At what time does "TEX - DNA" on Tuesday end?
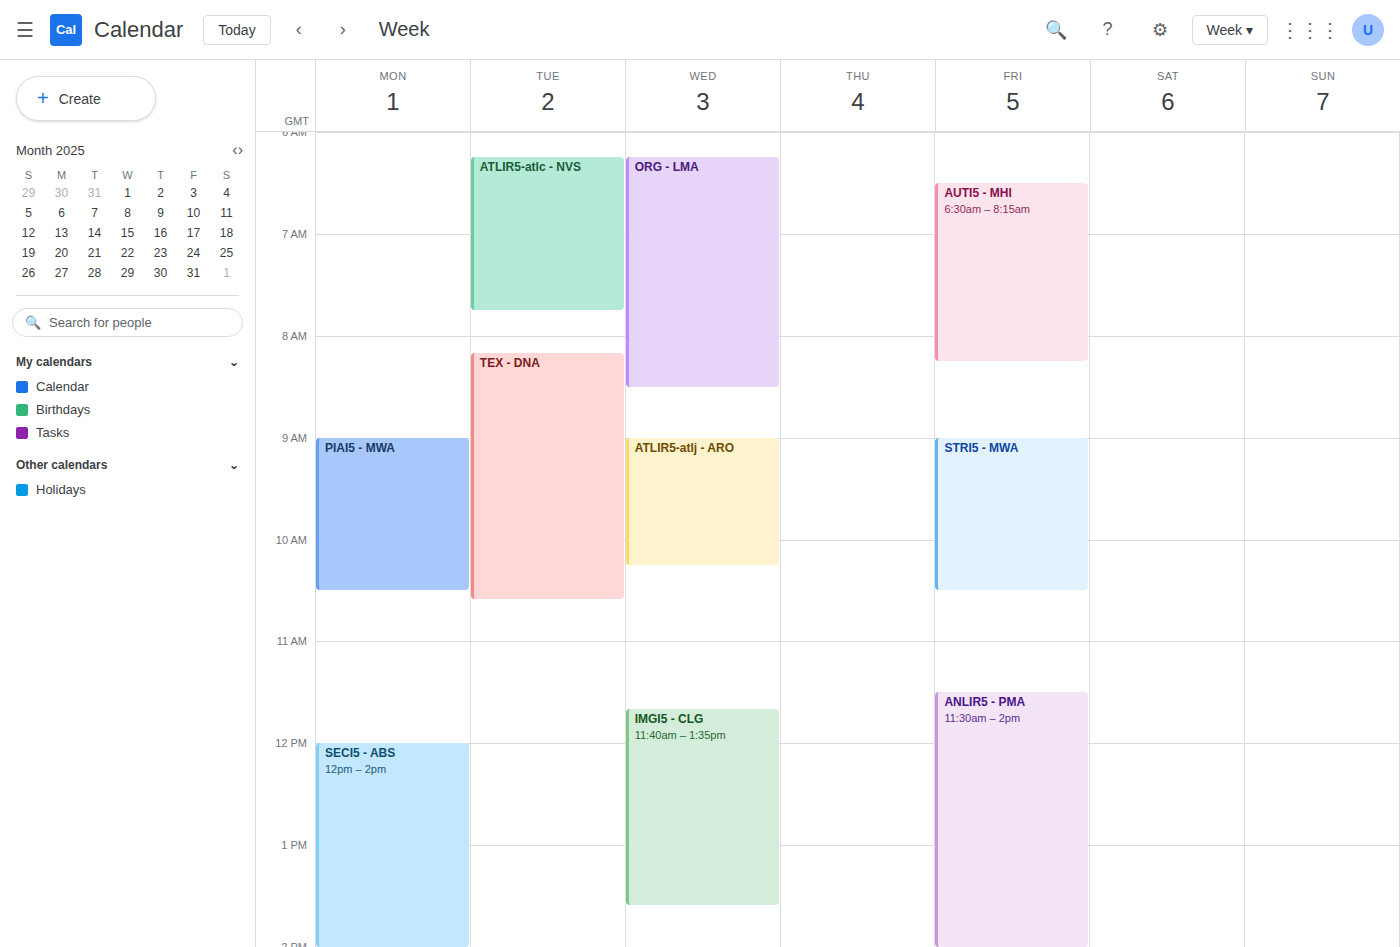
10:35 AM